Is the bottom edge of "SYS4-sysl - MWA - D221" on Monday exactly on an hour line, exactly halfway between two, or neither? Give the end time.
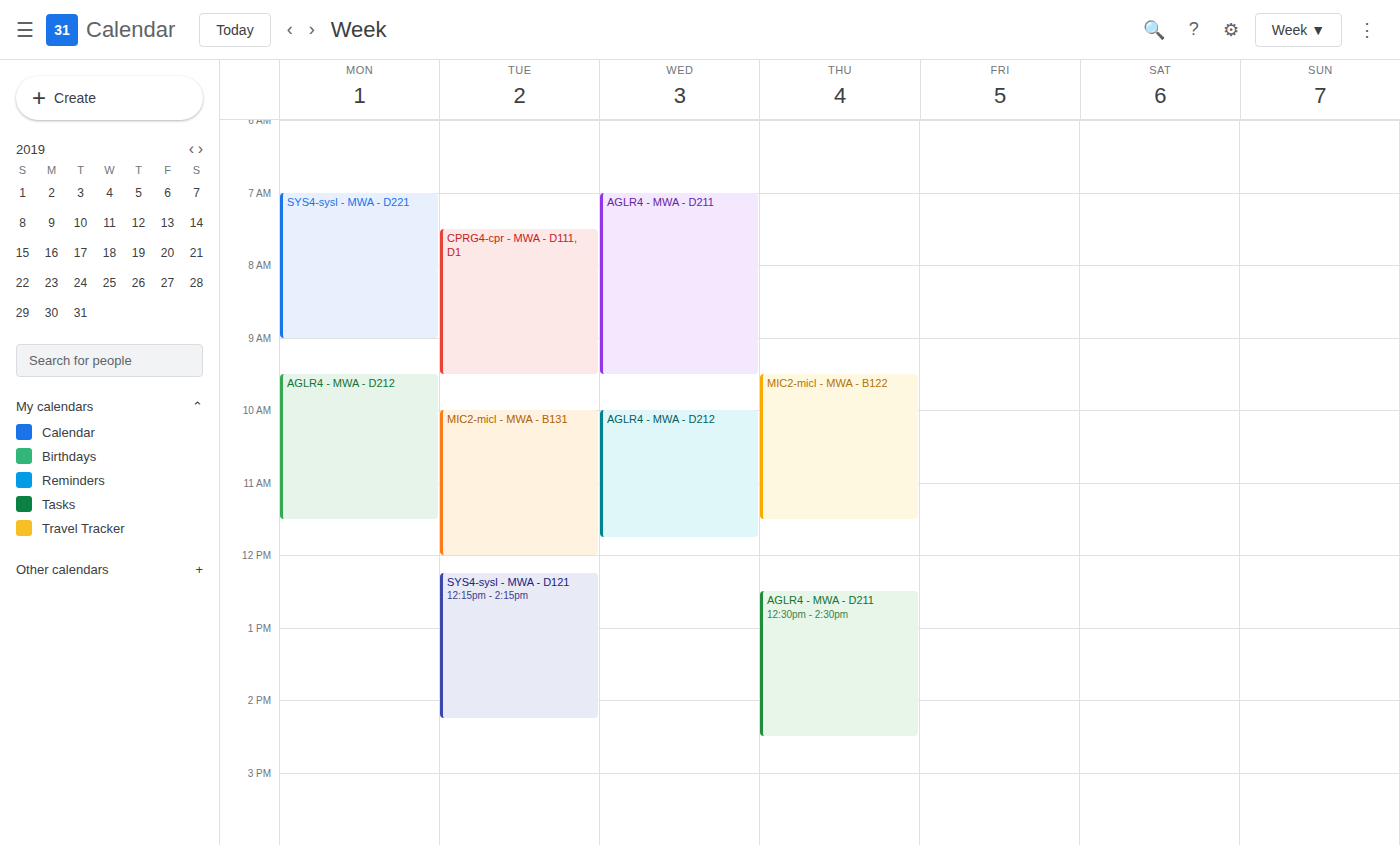
09:00 -- exactly on the 09:00 line.